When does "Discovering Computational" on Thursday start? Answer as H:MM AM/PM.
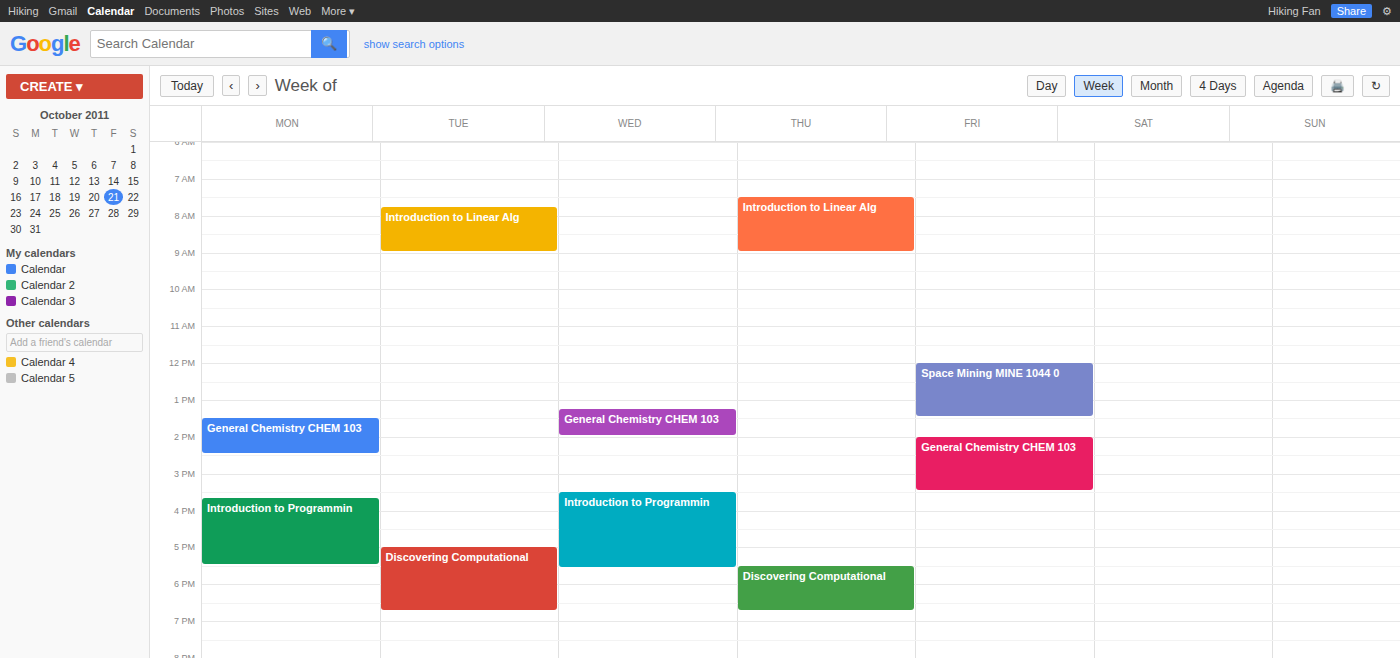
5:30 PM